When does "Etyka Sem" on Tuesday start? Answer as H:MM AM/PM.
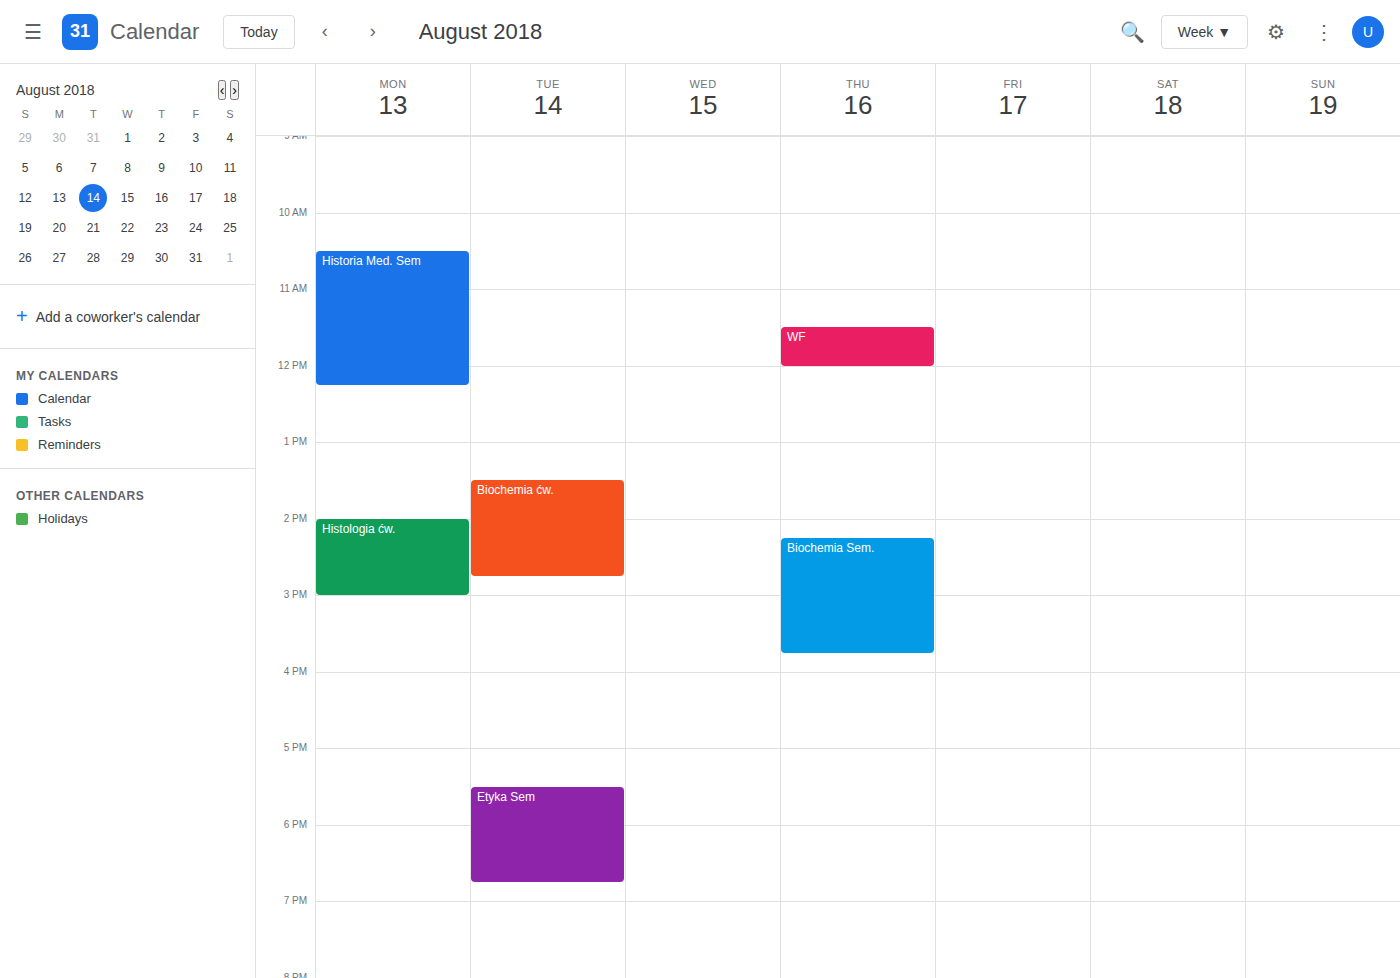
5:30 PM